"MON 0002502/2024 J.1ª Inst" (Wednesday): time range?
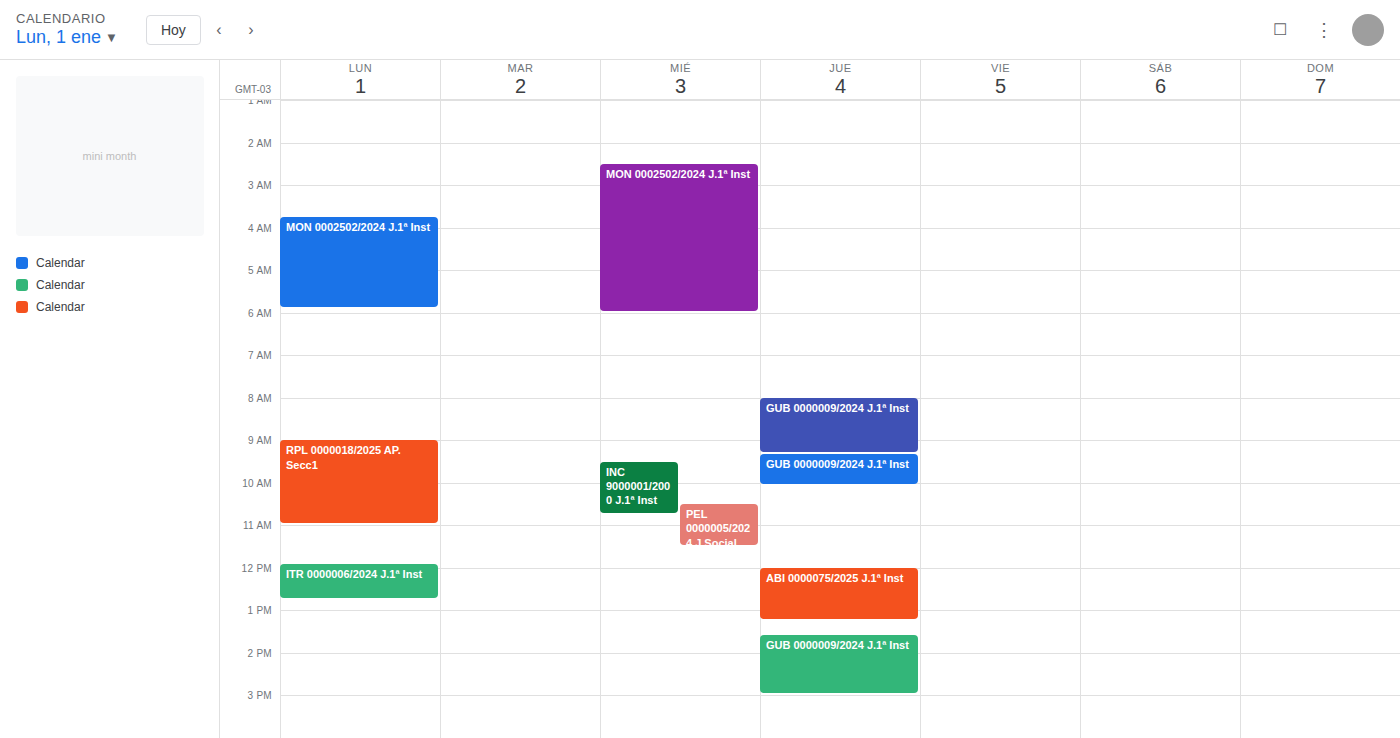
2:30 AM to 6:00 AM